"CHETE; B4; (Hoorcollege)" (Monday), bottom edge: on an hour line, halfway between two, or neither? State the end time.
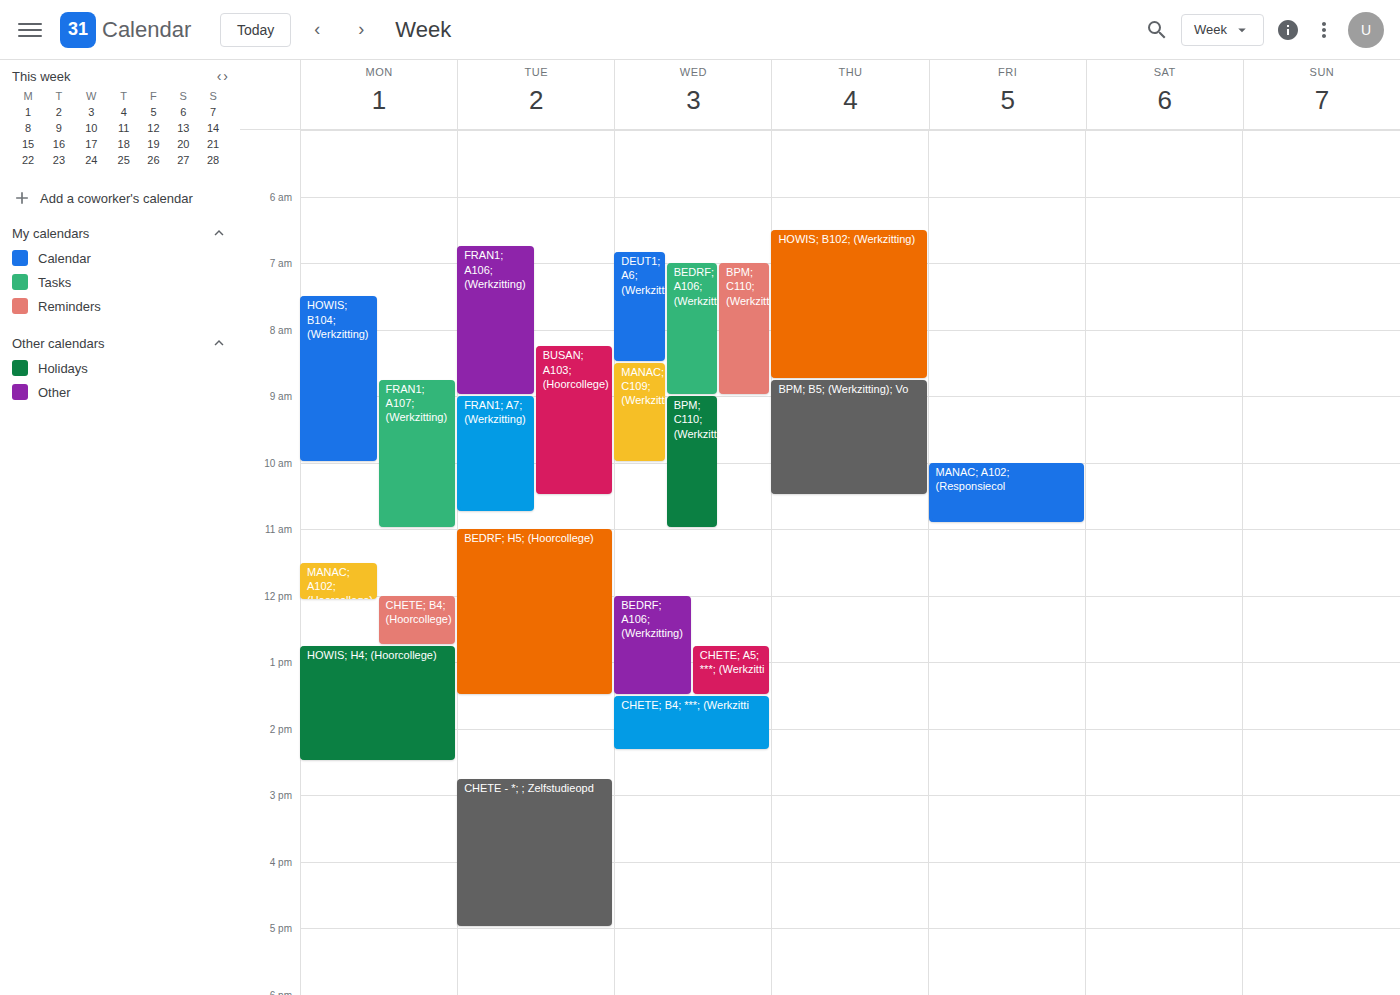
12:45 PM -- neither: three quarters of the way from the 12 PM line to the 1 PM line.